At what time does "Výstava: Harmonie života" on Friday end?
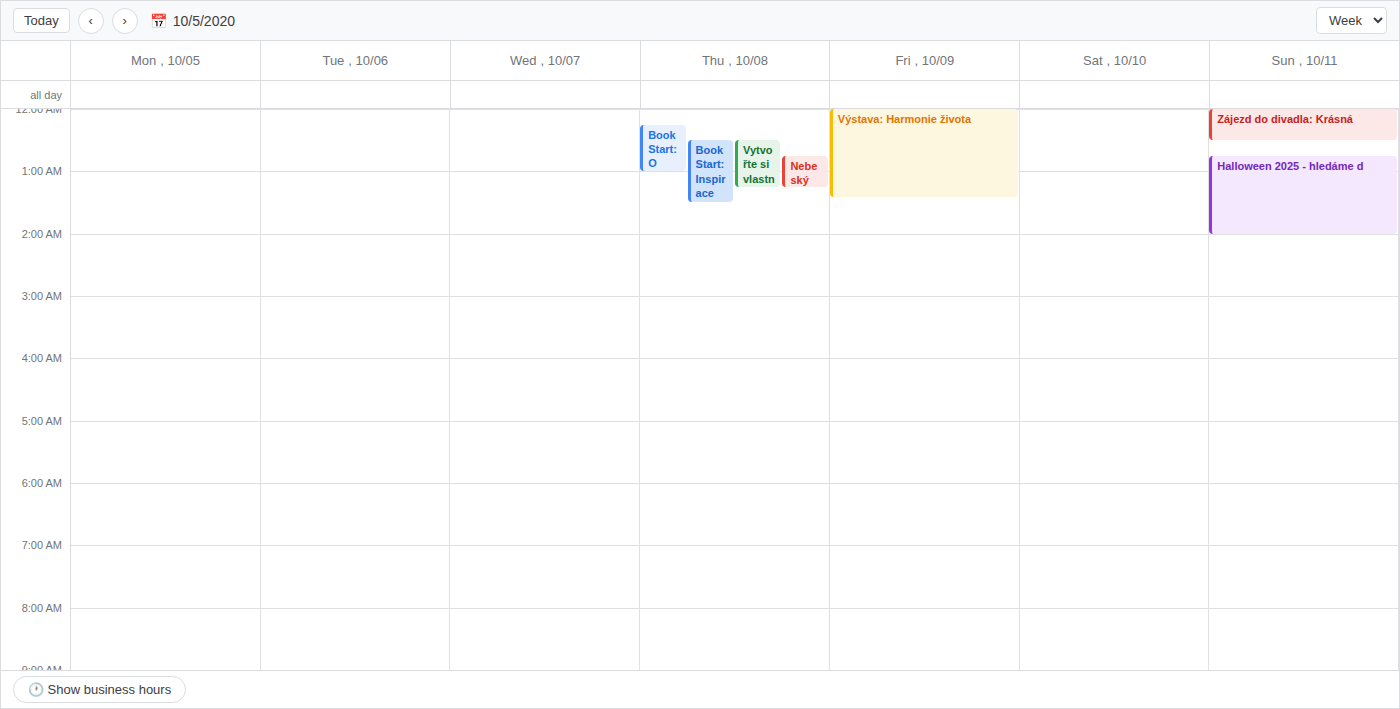
1:25 AM